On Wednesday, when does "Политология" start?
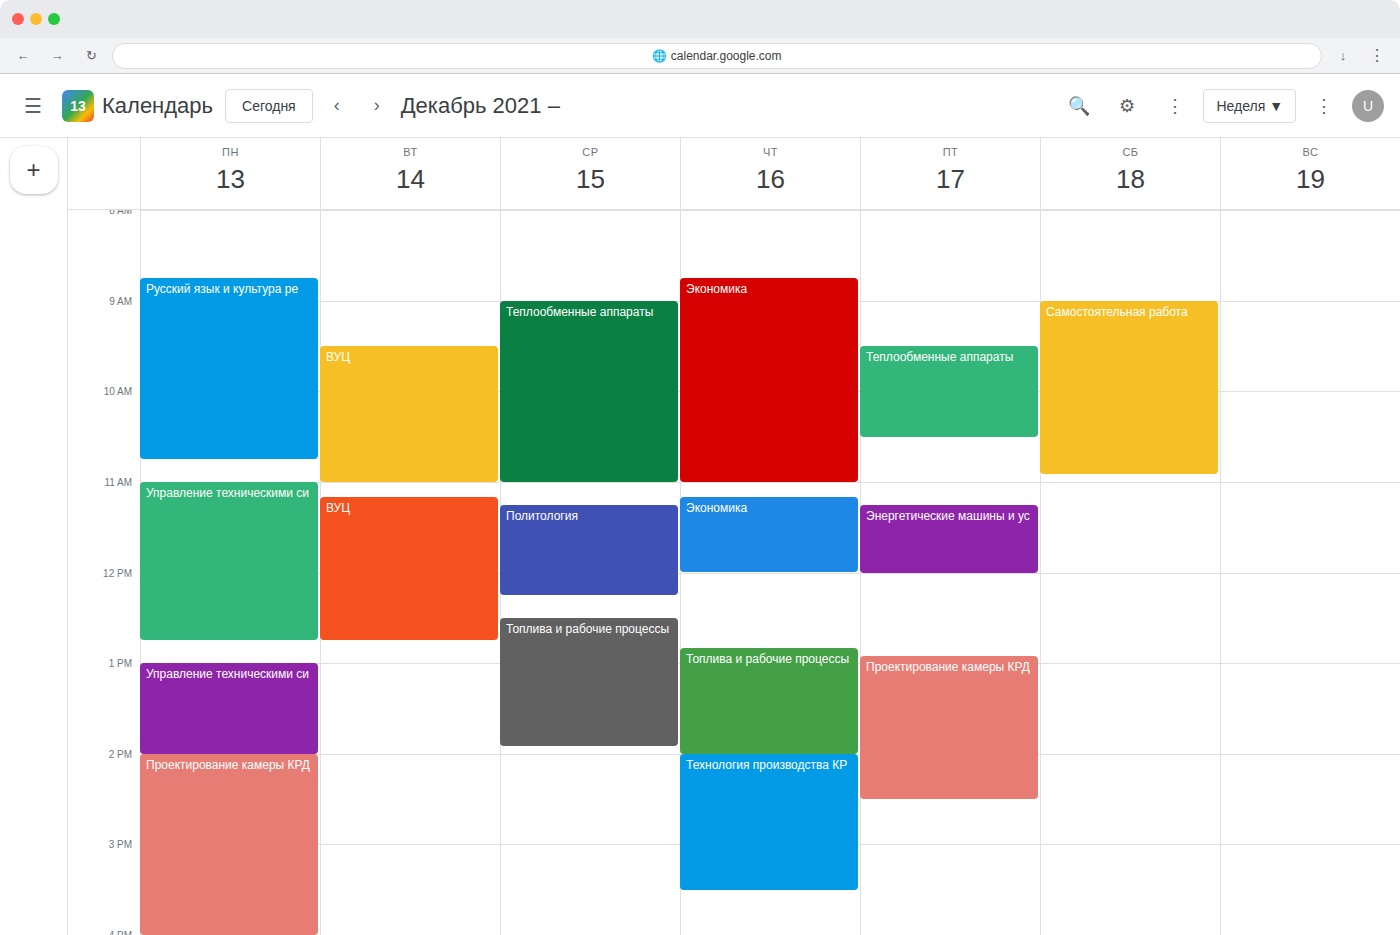
11:15 AM